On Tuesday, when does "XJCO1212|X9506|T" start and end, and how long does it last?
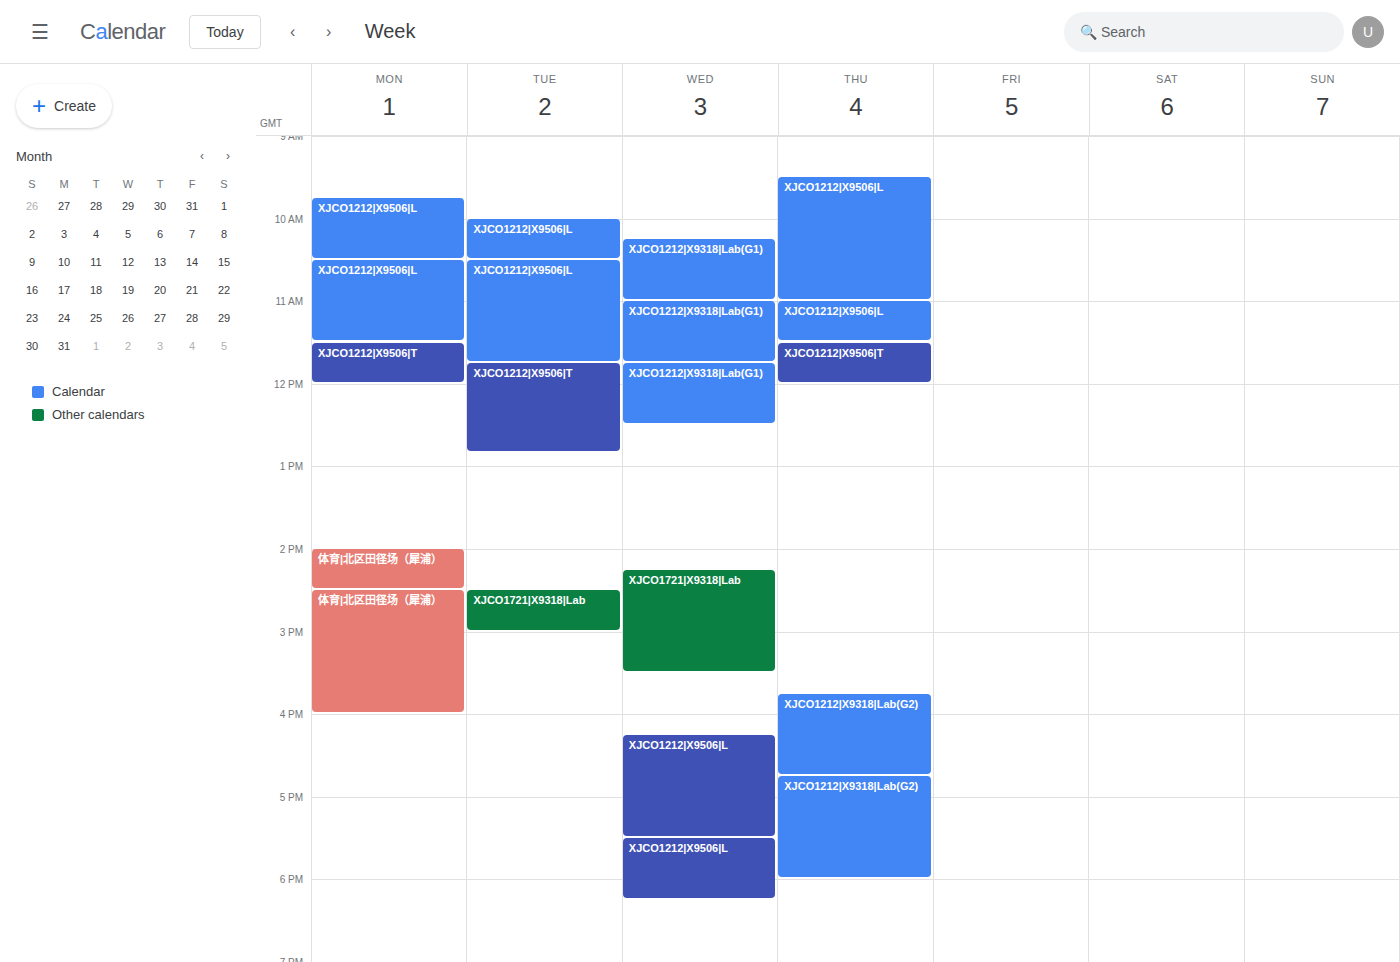
11:45 AM to 12:50 PM, 1 hour 5 minutes